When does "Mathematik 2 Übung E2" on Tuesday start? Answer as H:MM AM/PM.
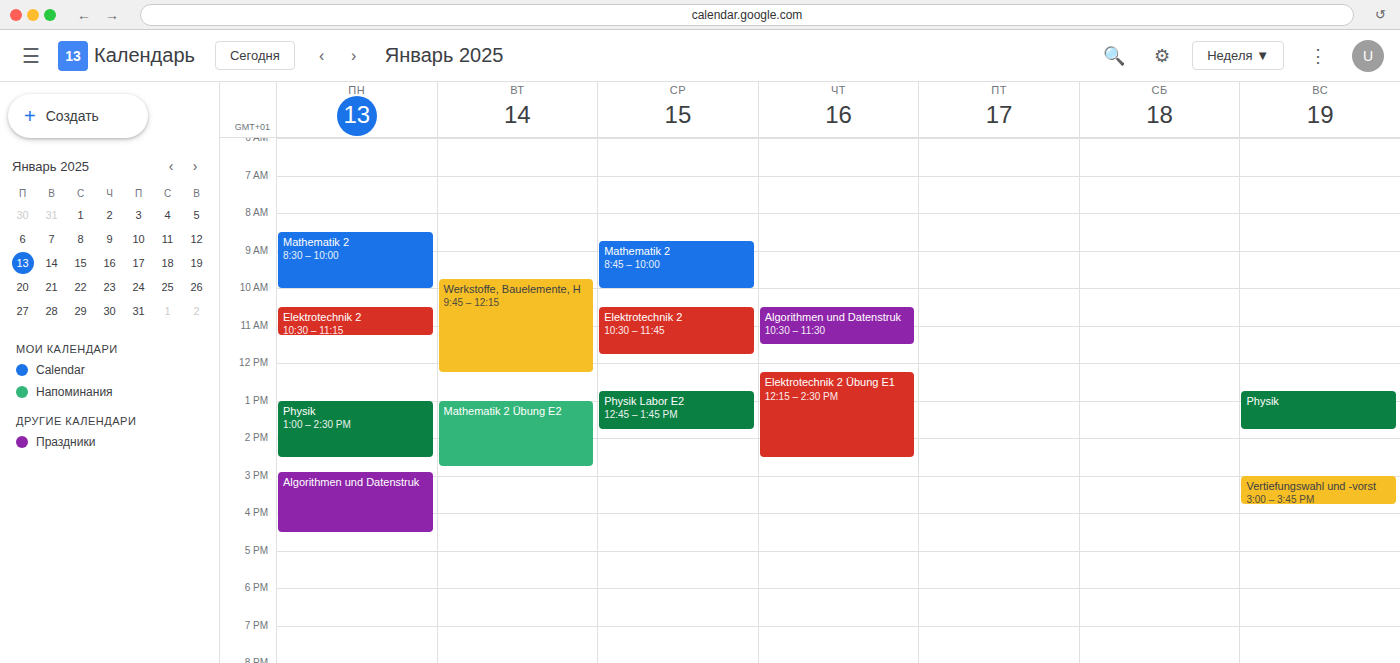
1:00 PM